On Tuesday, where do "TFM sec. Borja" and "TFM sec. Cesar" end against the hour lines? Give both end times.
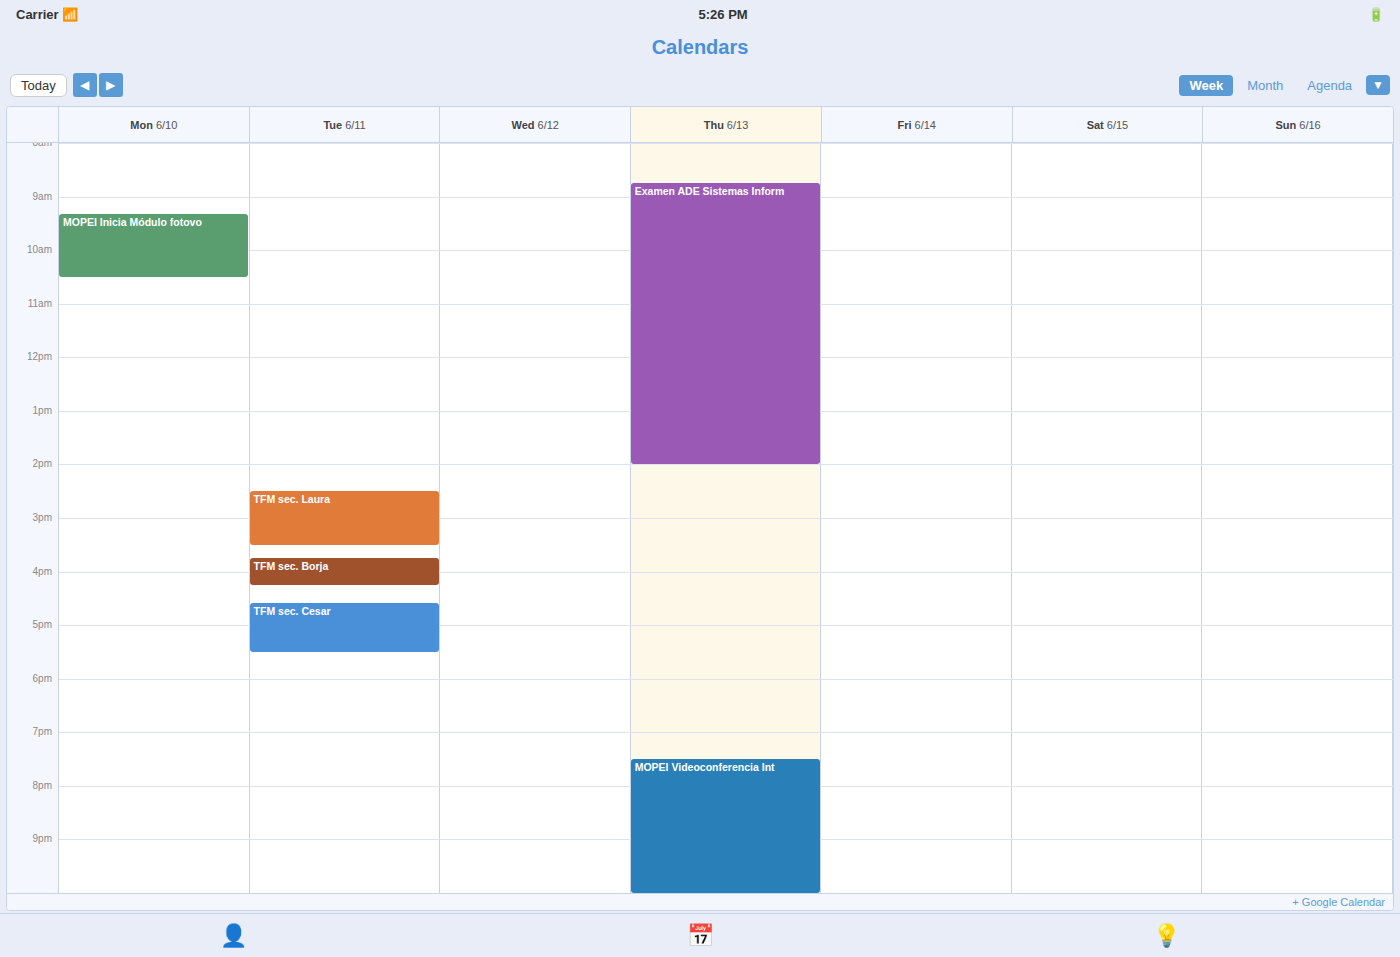
"TFM sec. Borja": 4:15 PM, neither: a quarter of the way from the 4 PM line to the 5 PM line. "TFM sec. Cesar": 5:30 PM, halfway between the 5 PM and 6 PM lines.